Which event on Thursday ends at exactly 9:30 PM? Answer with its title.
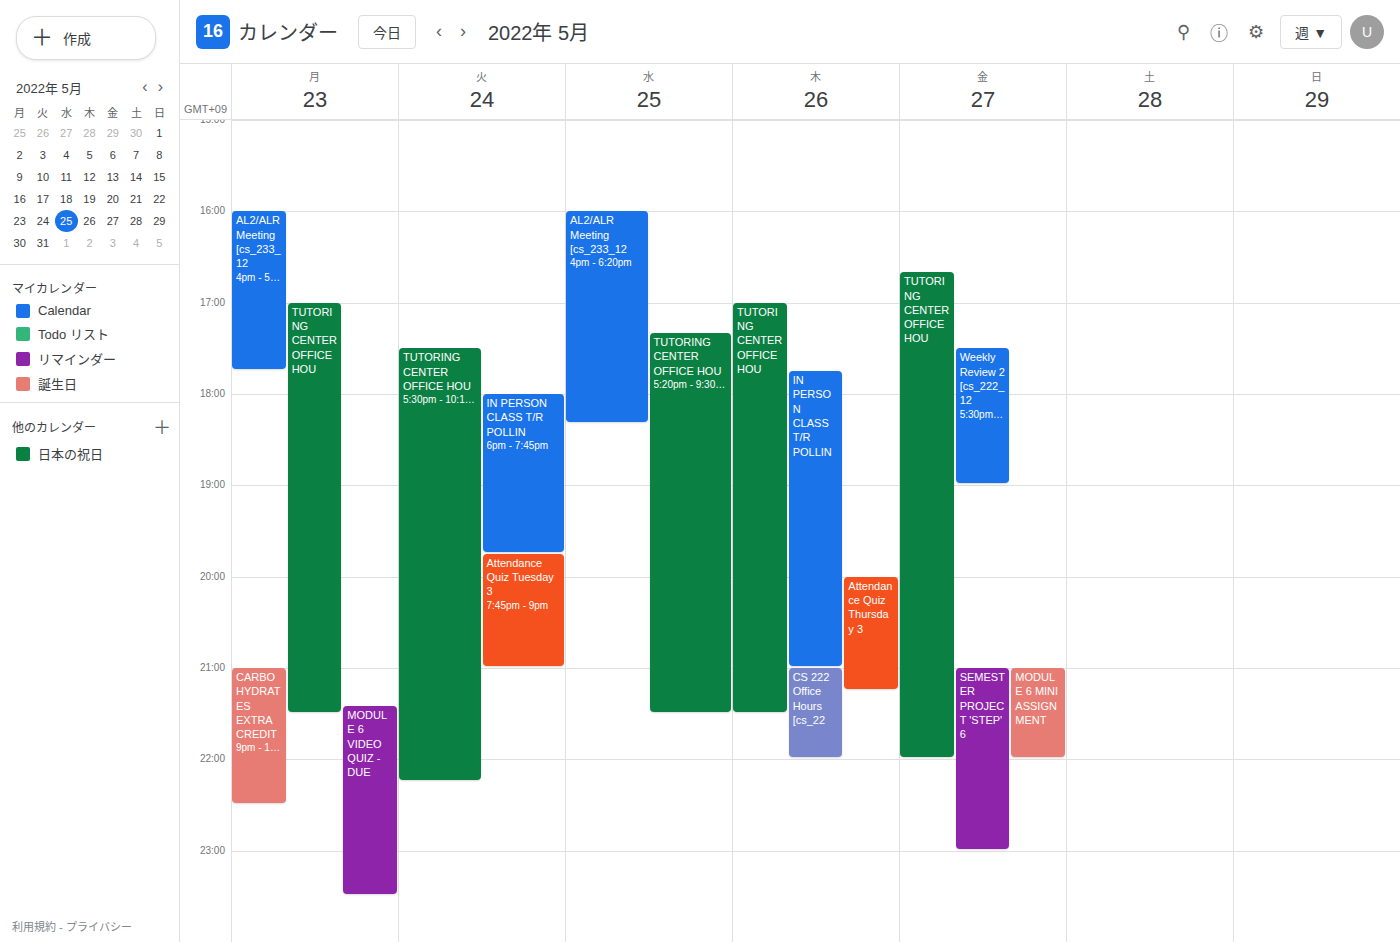
"TUTORING CENTER OFFICE HOU"